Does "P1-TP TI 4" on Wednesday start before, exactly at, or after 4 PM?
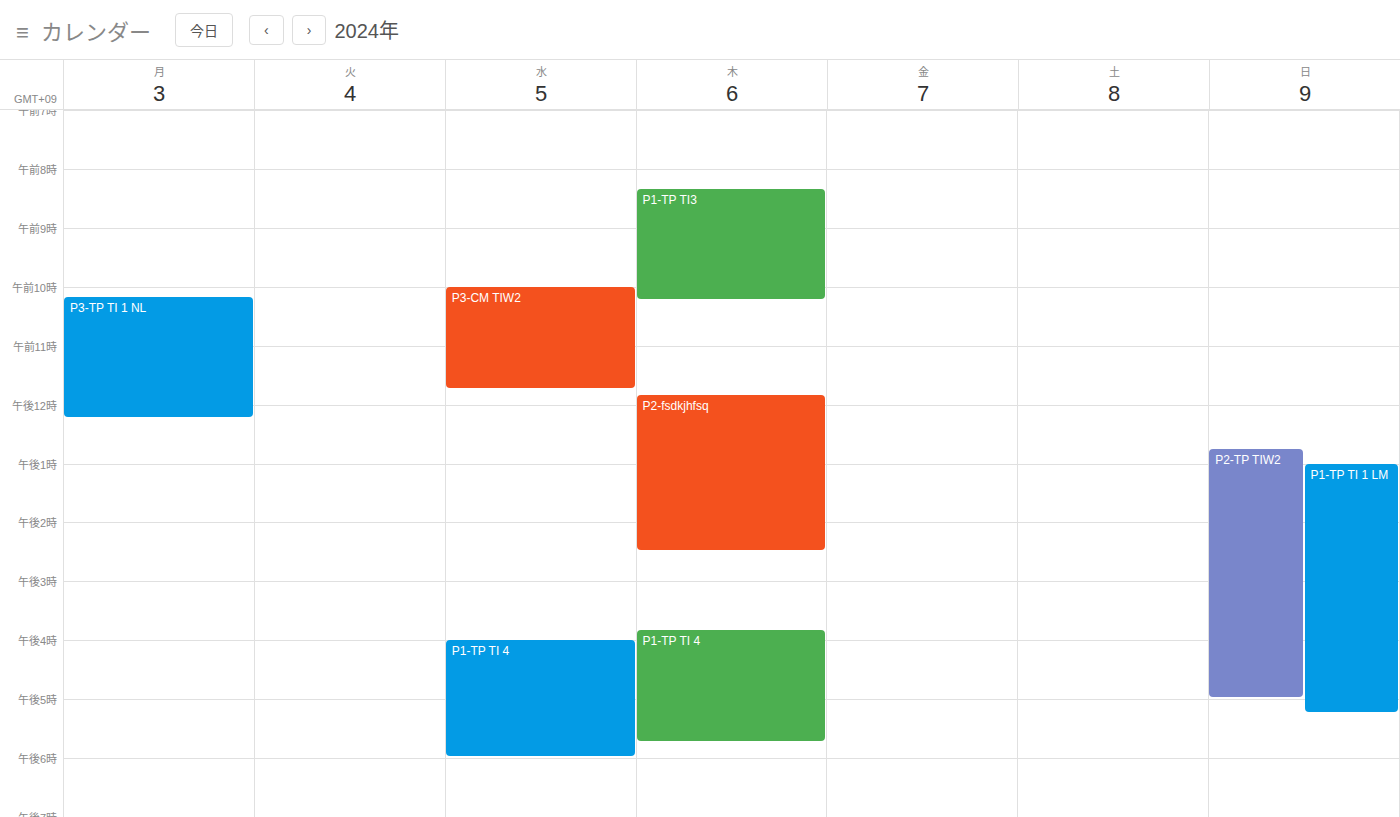
4:00 PM -- exactly at 4 PM, on the 4 PM line.